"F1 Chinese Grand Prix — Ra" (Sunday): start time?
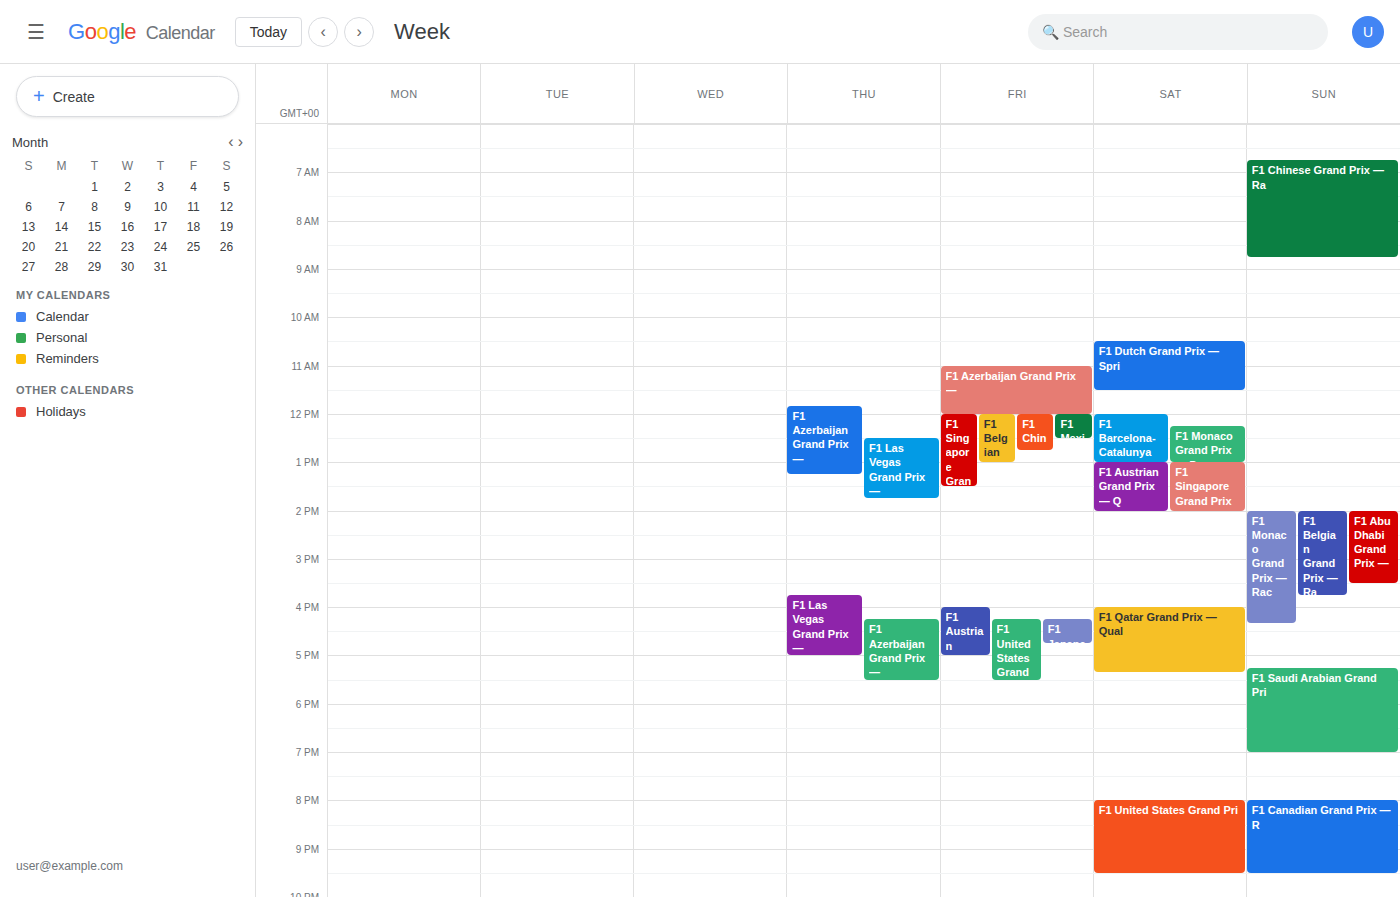
6:45 AM